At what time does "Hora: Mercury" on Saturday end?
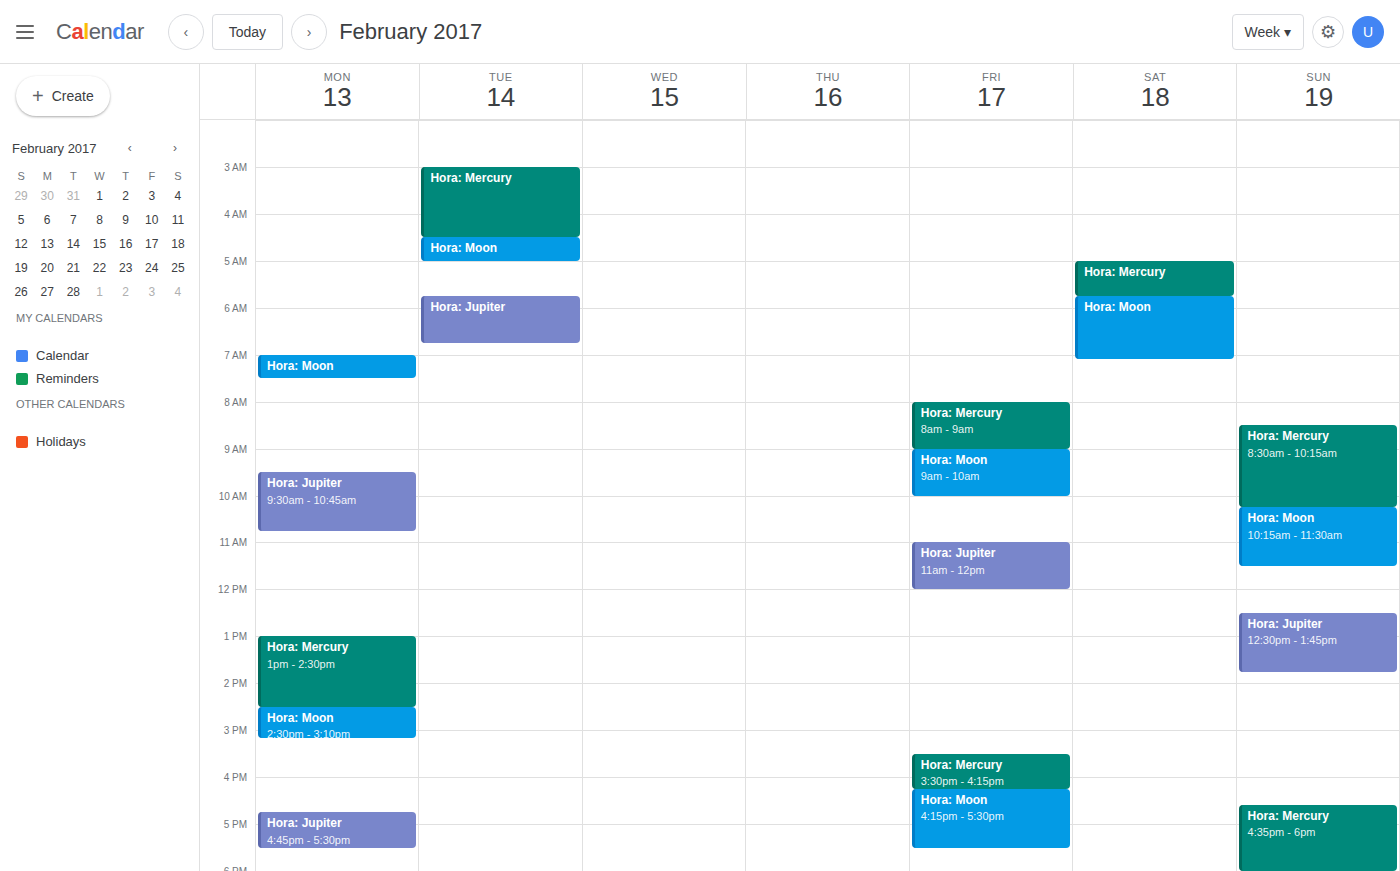
5:45 AM